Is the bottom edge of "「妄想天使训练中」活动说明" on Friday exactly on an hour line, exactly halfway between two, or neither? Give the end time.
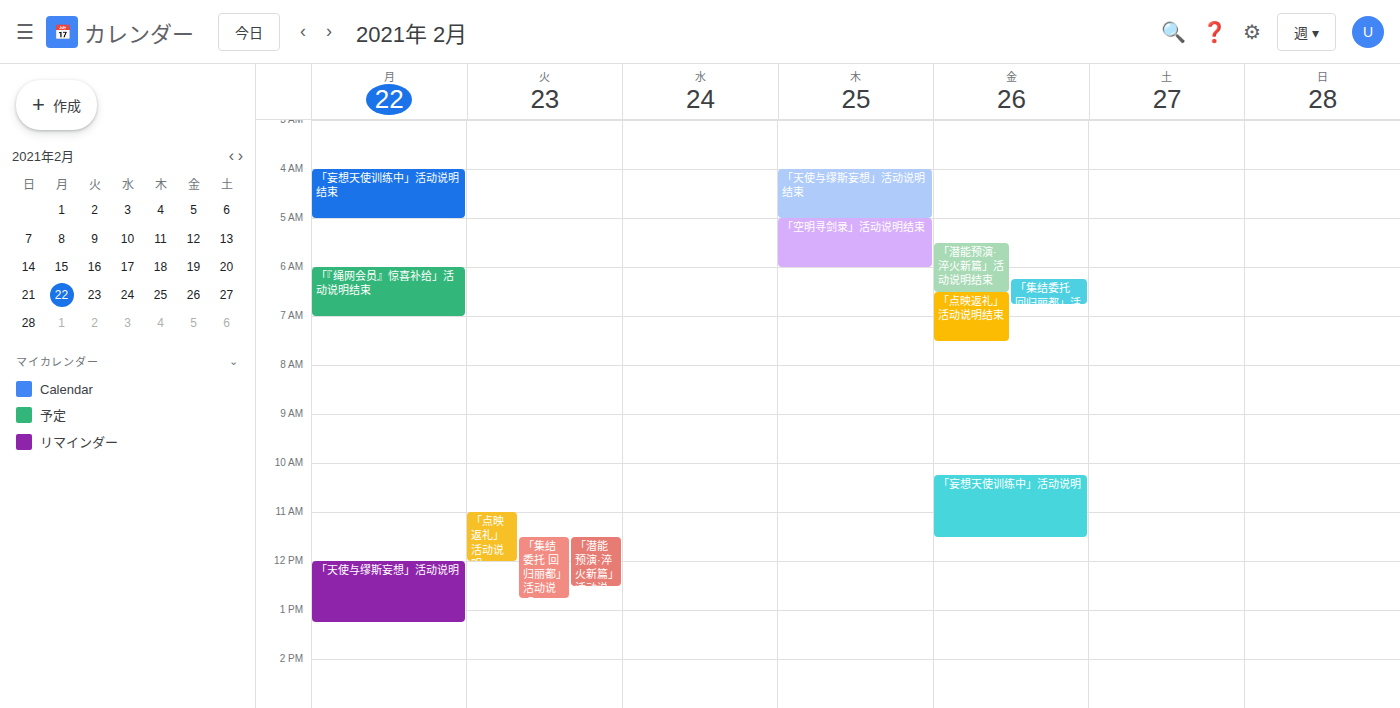
11:30 AM -- halfway between the 11 AM and 12 PM lines.